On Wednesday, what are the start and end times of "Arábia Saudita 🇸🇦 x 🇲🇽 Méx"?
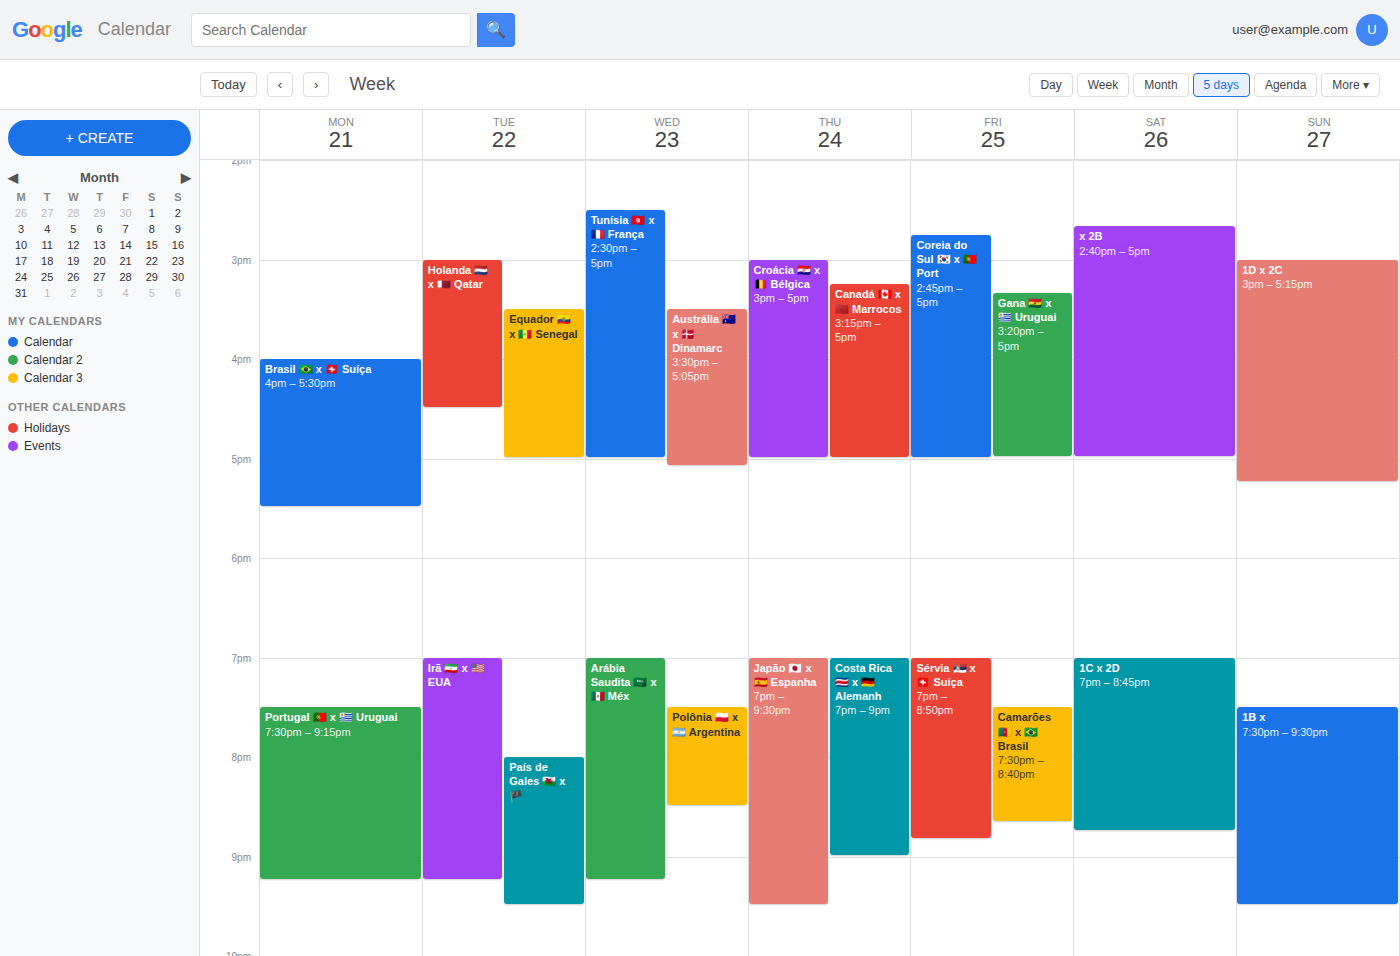
19:00 to 21:15